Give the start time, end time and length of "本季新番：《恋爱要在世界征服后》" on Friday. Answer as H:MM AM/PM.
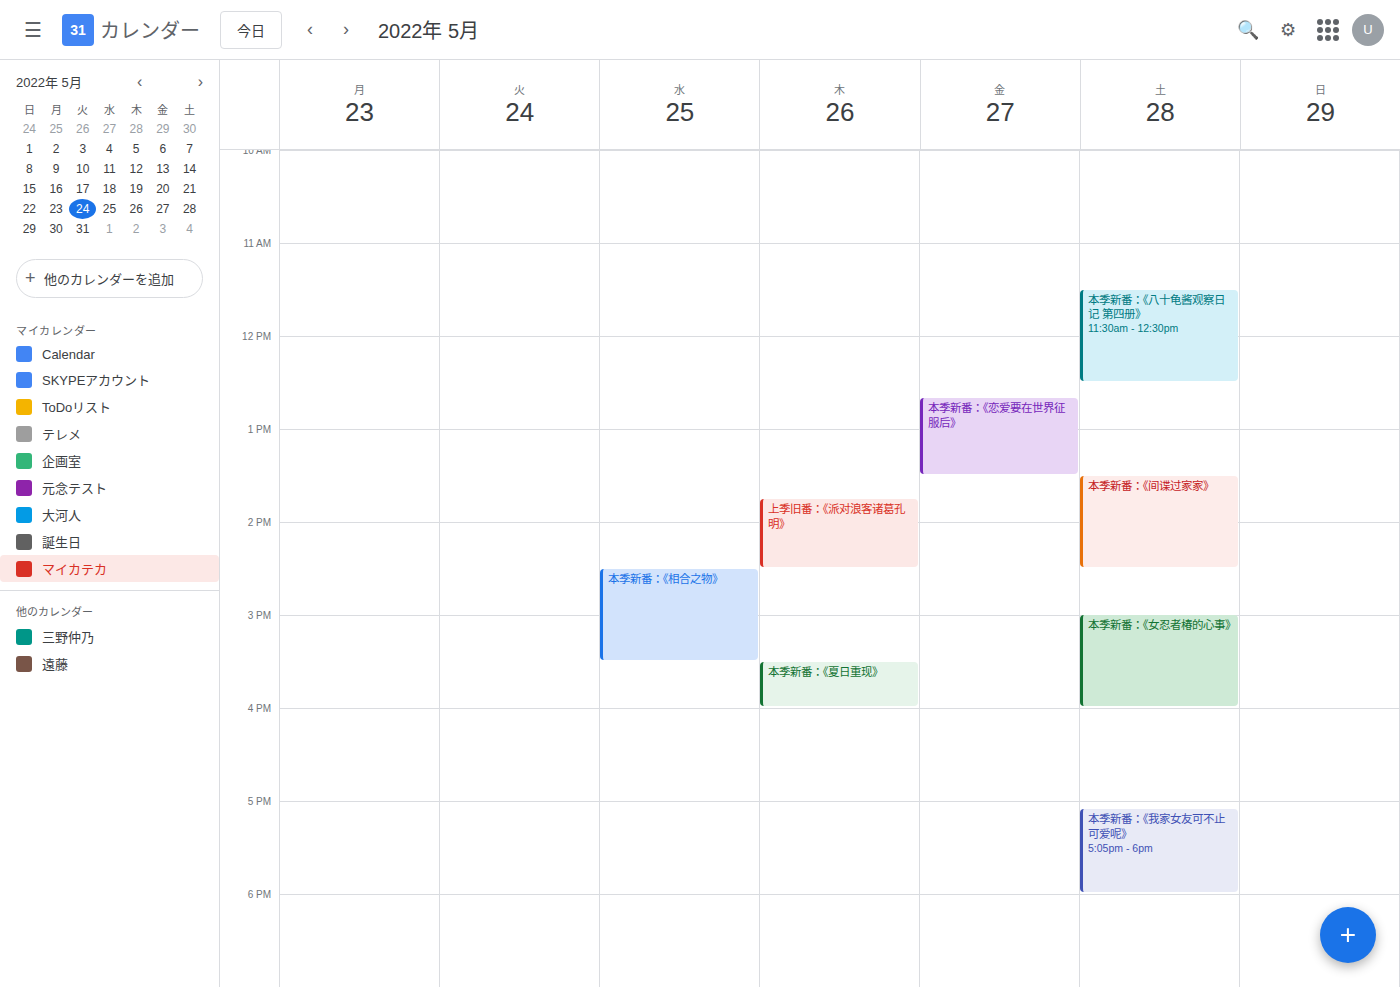
12:40 PM to 1:30 PM, 50 minutes